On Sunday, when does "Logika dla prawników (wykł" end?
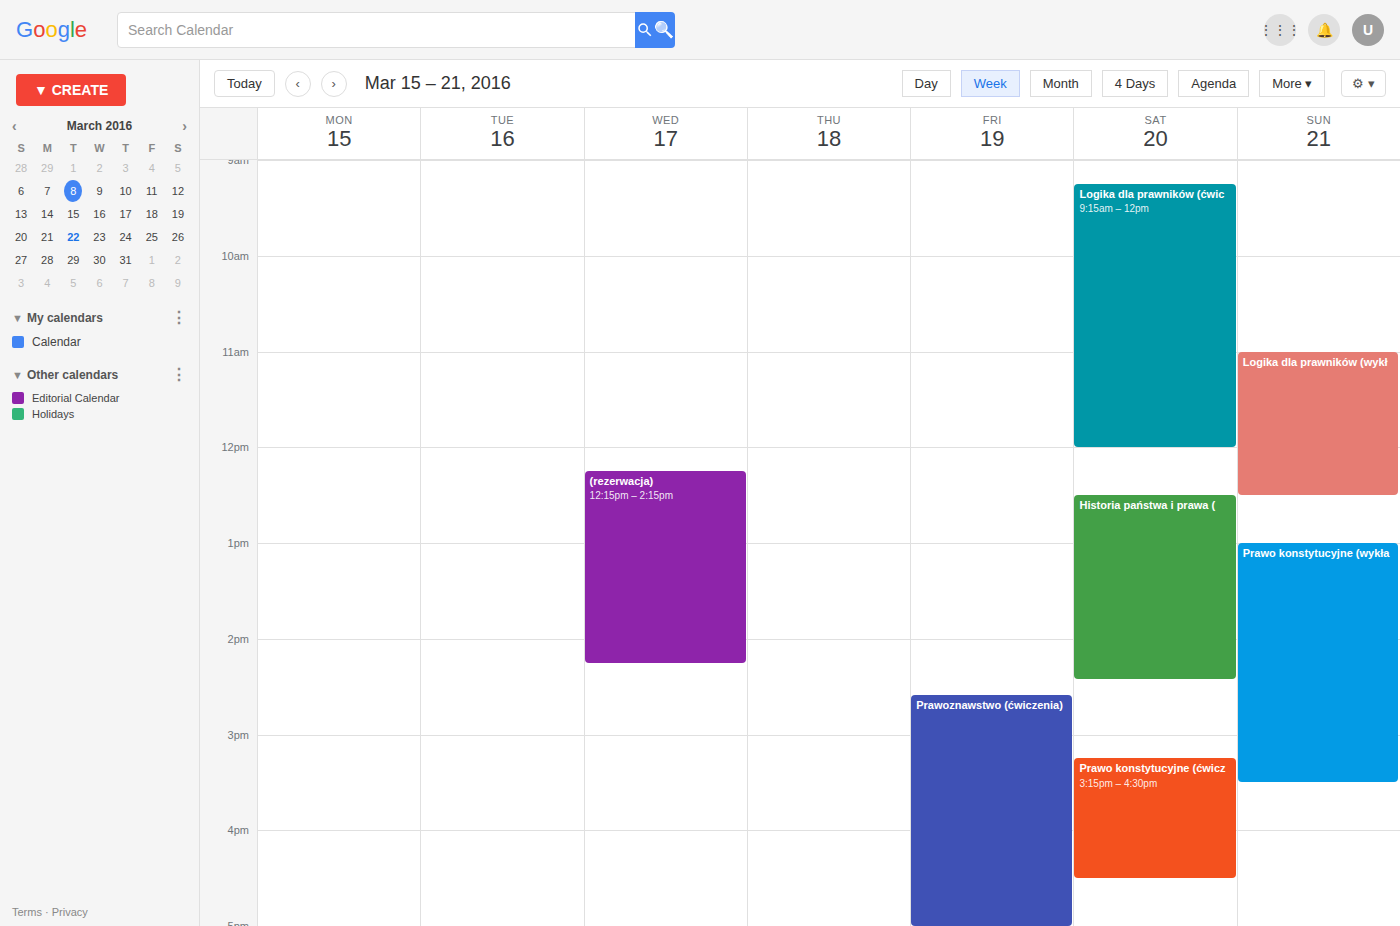
12:30 PM